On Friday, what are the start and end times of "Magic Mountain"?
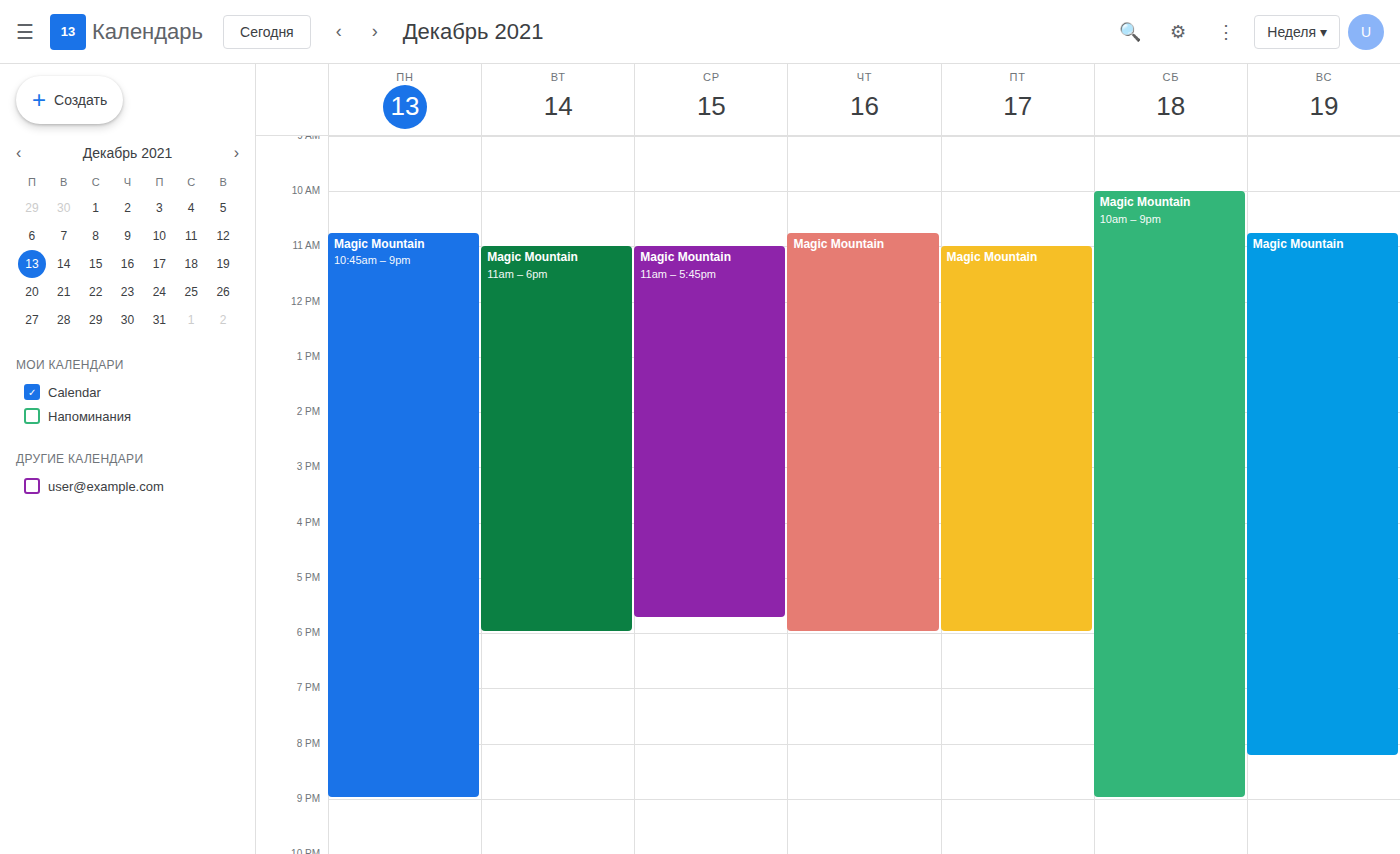
11:00 AM to 6:00 PM